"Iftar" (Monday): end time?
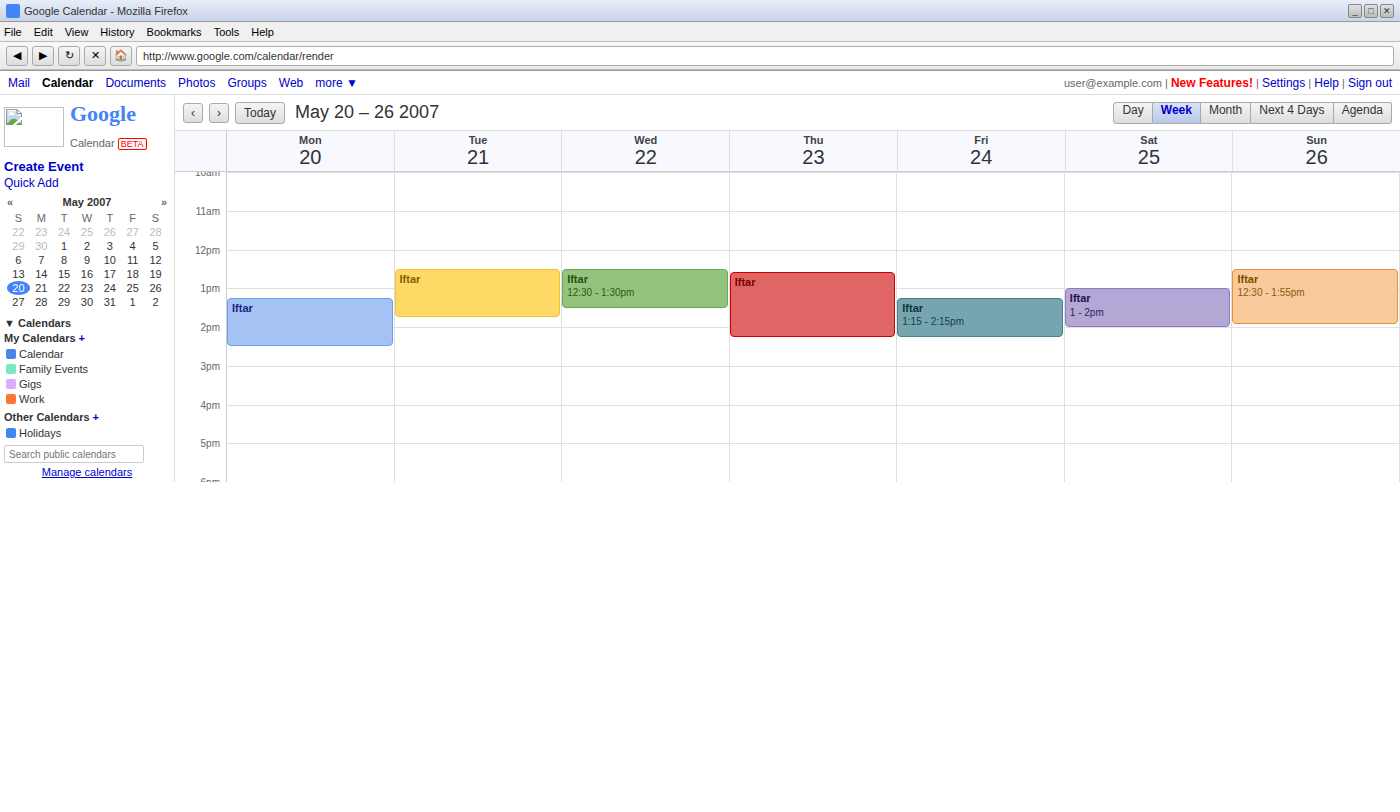
2:30 PM